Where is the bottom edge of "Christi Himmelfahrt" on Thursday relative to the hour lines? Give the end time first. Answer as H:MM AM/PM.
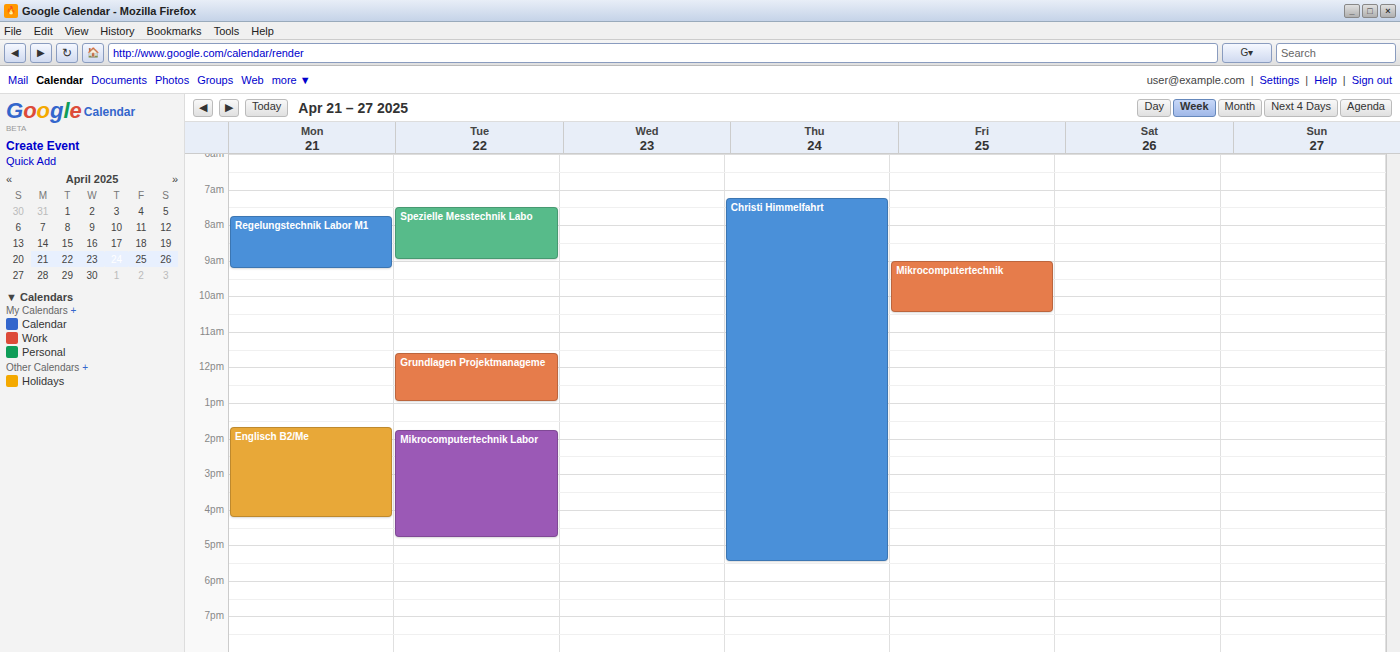
5:30 PM -- halfway between the 5 PM and 6 PM lines.